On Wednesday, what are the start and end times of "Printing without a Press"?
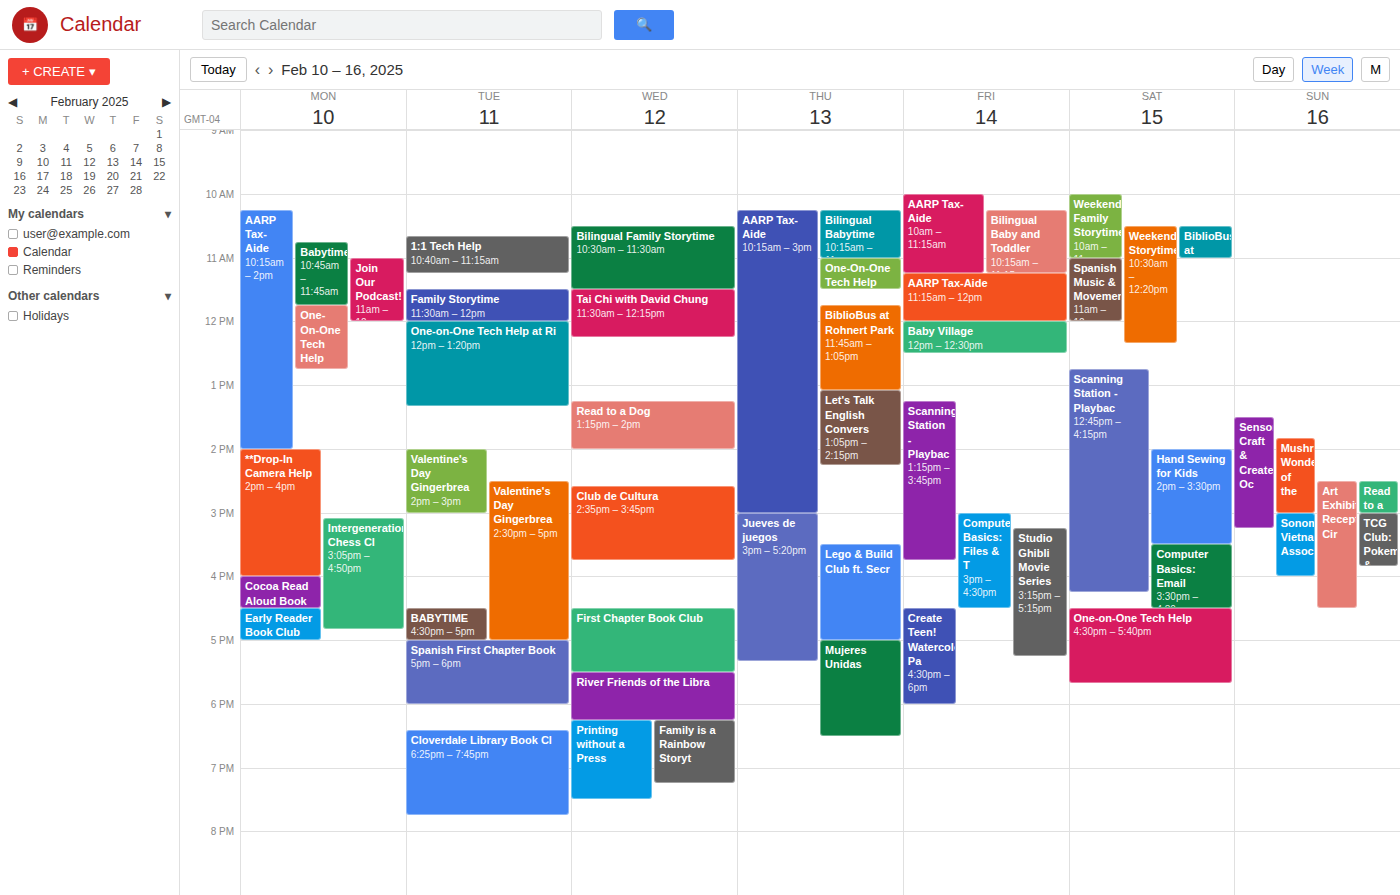
6:15 PM to 7:30 PM